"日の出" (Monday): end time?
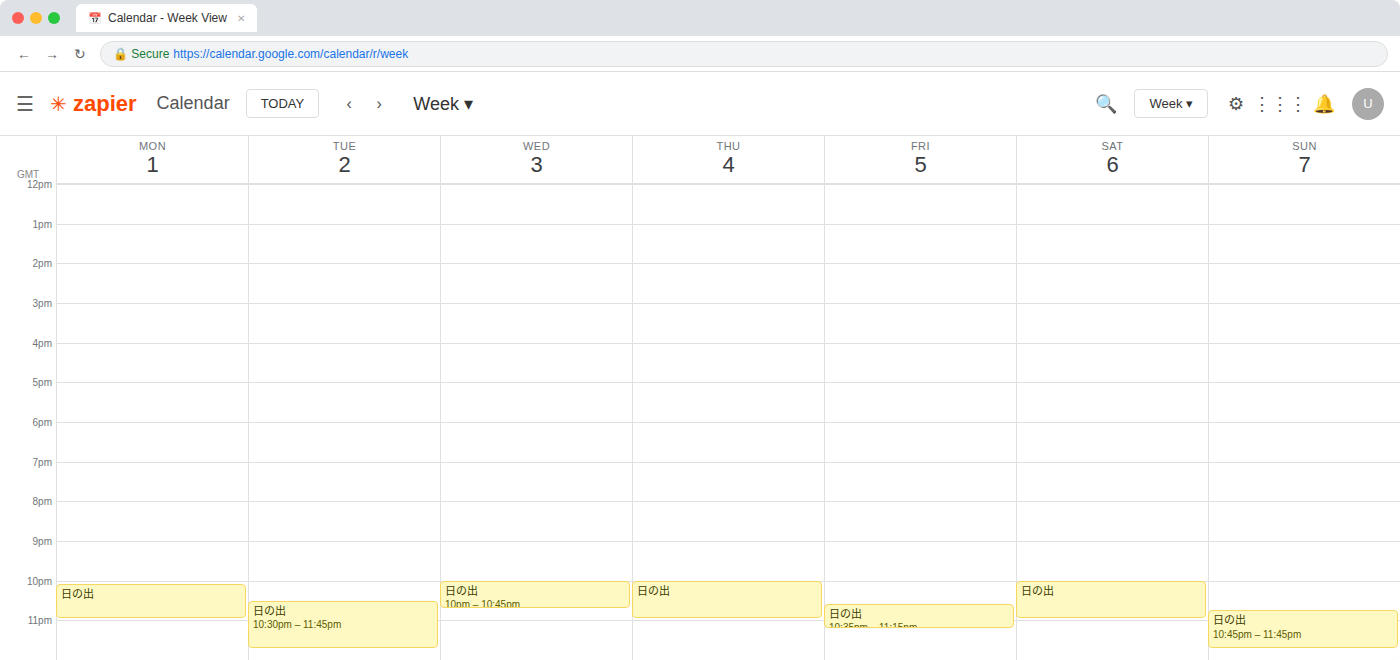
11:00 PM